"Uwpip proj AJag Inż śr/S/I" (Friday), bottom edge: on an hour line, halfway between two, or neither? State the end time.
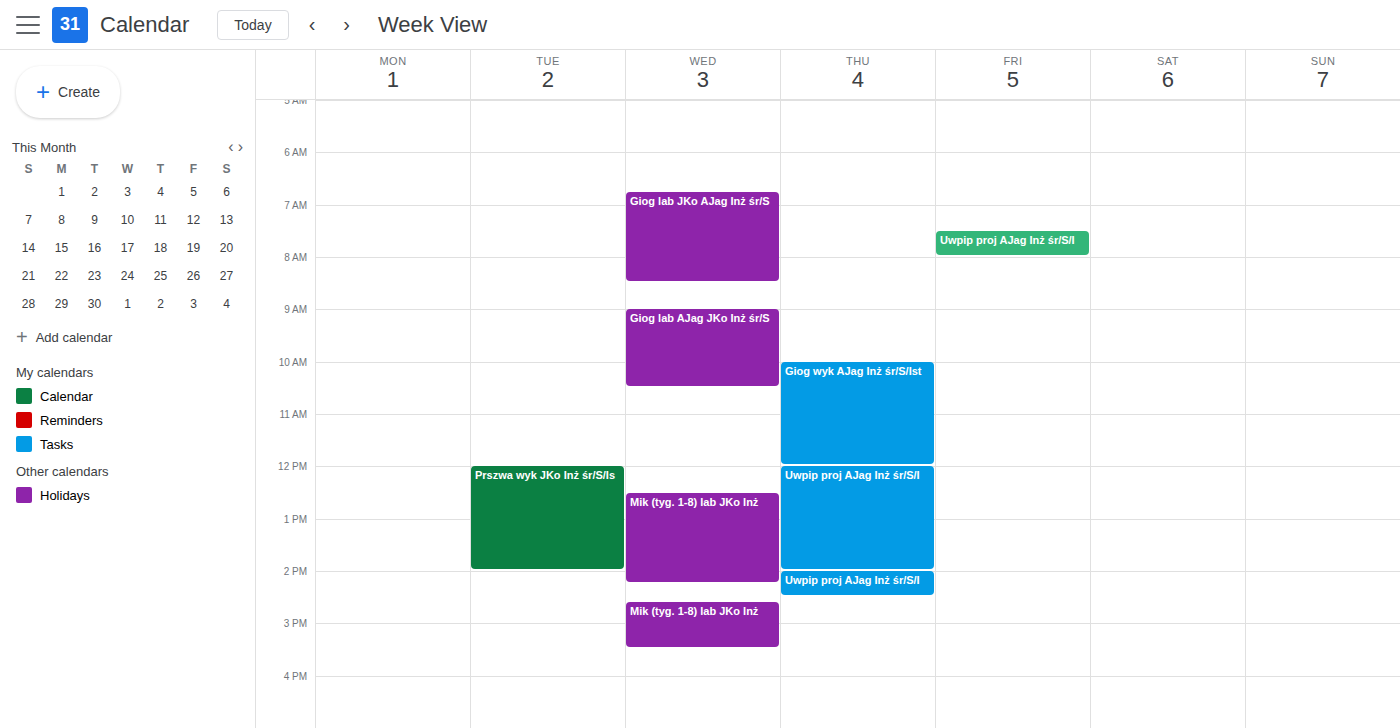
8:00 AM -- exactly on the 8 AM line.